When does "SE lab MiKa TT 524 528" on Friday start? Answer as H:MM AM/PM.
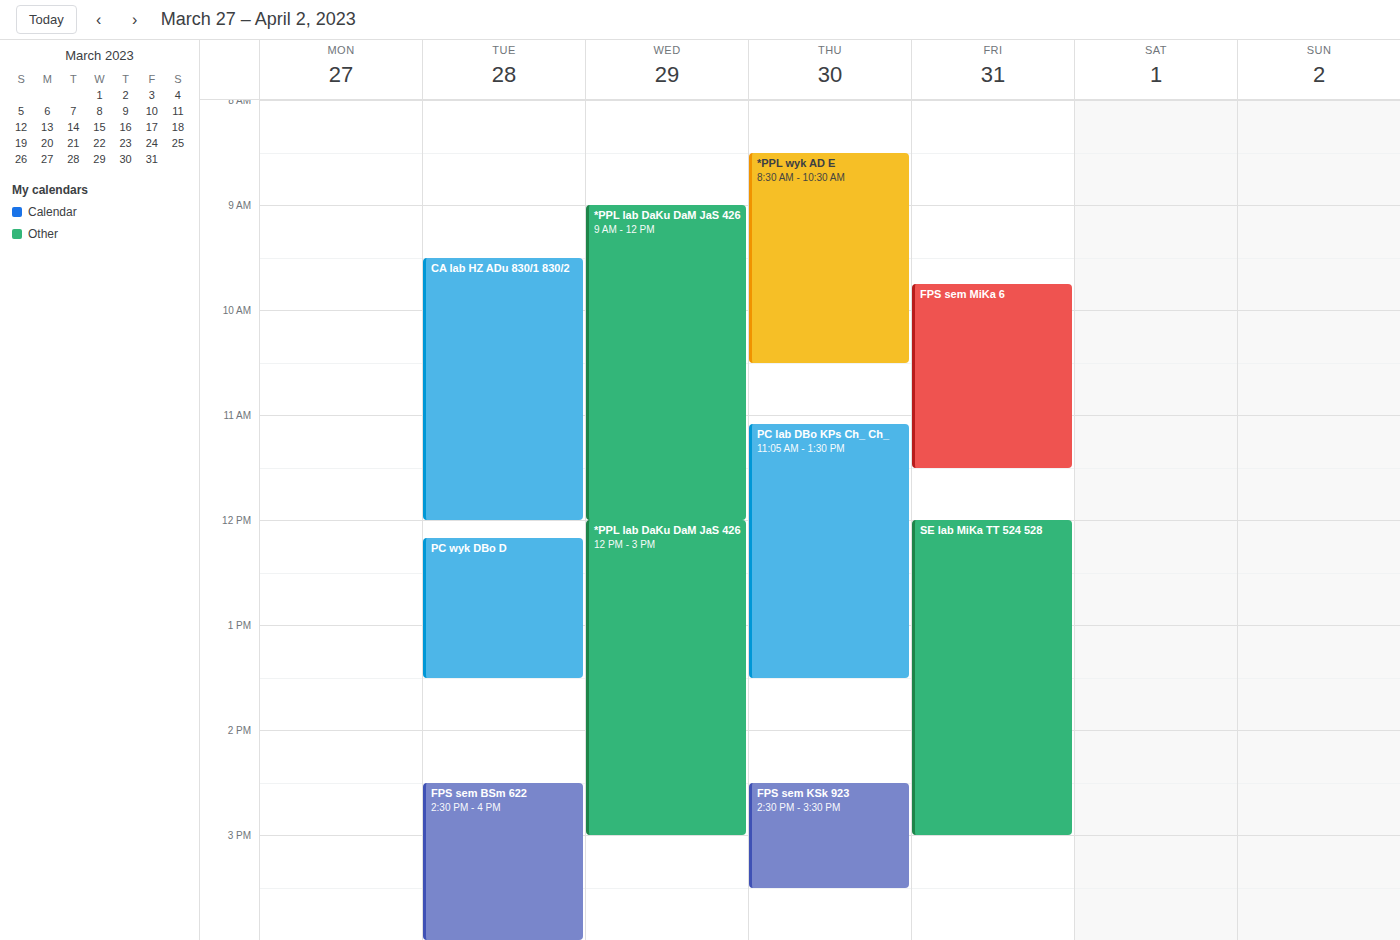
12:00 PM